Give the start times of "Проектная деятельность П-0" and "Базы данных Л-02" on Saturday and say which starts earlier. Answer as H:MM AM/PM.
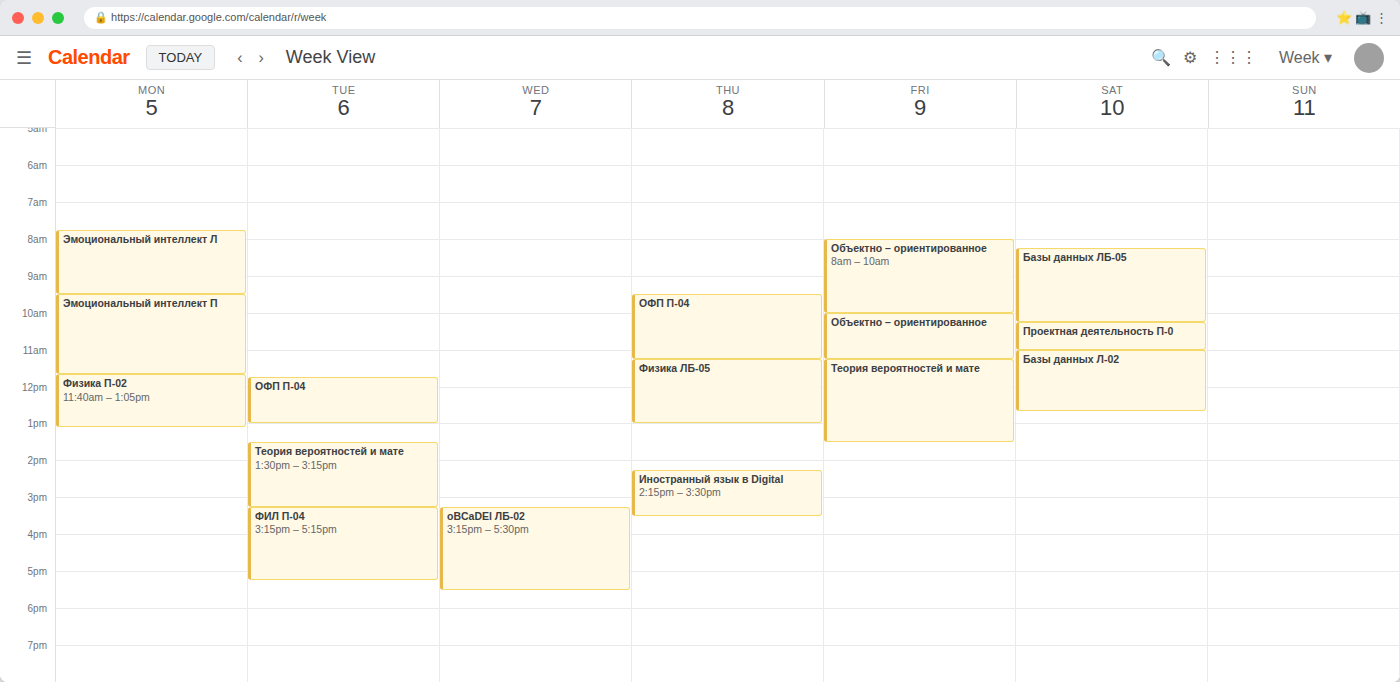
"Проектная деятельность П-0" 10:15 AM; "Базы данных Л-02" 11:00 AM.